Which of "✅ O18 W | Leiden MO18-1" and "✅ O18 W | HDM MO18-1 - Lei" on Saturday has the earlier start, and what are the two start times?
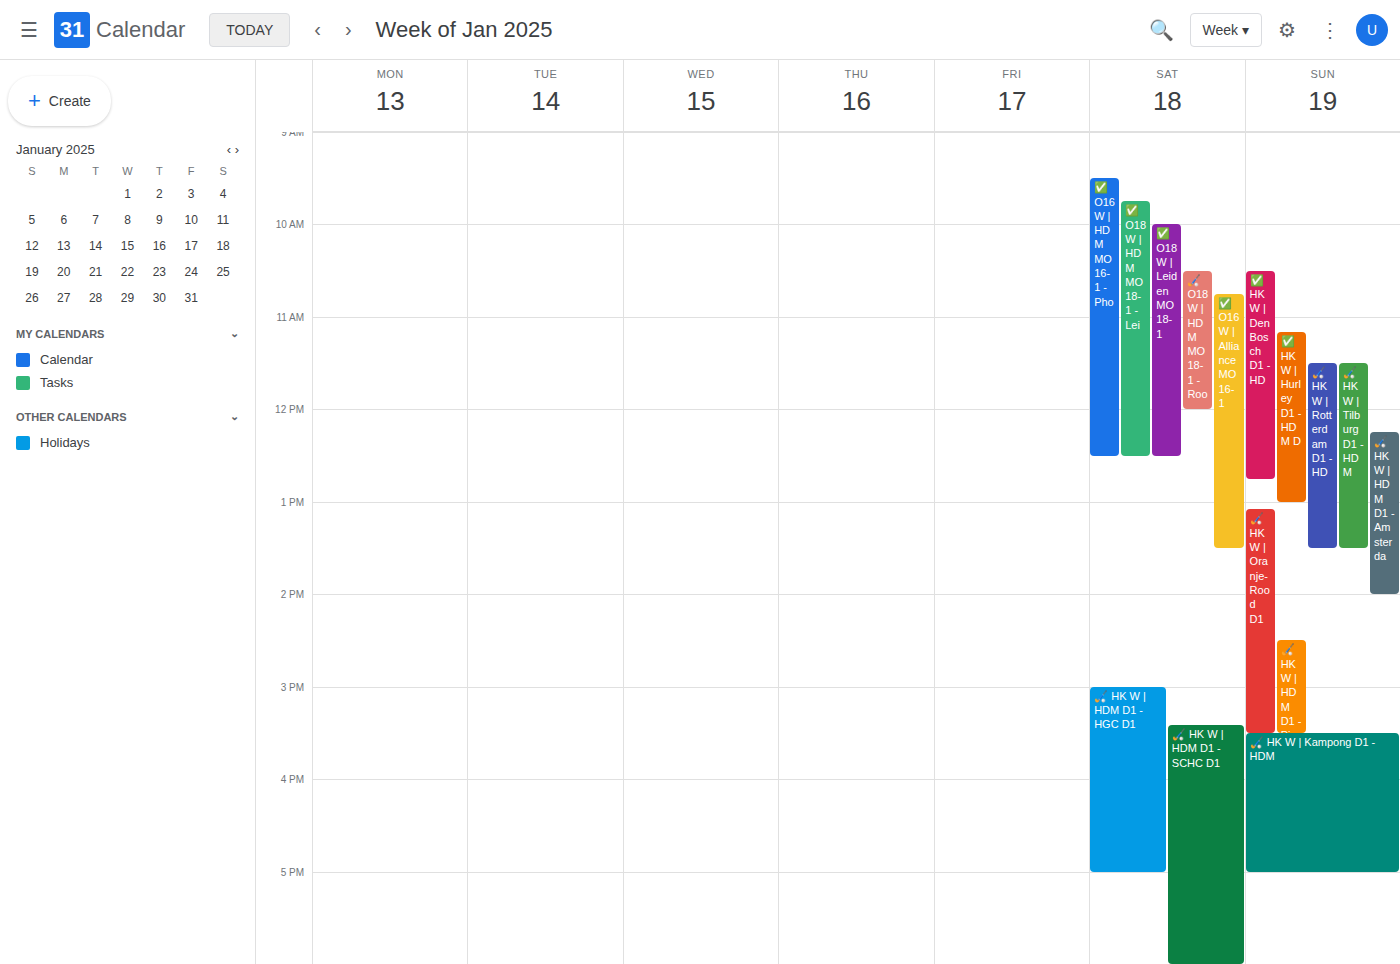
"✅ O18 W | HDM MO18-1 - Lei" 9:45 AM; "✅ O18 W | Leiden MO18-1" 10:00 AM.